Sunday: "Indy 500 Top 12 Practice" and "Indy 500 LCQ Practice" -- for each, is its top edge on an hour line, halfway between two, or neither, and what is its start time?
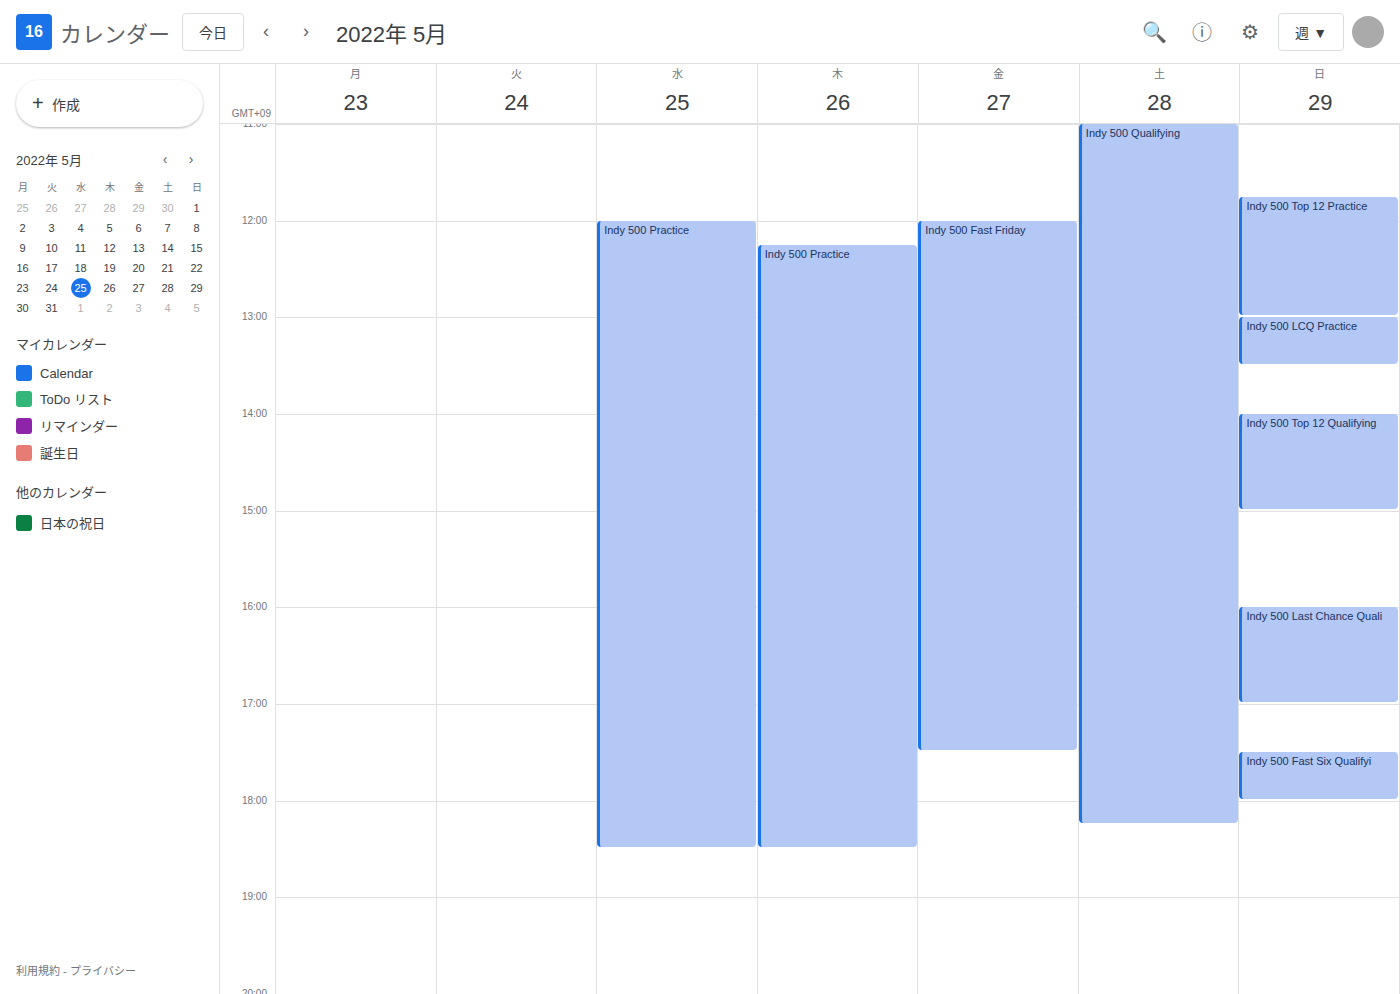
"Indy 500 Top 12 Practice": 11:45 AM, neither: three quarters of the way from the 11 AM line to the 12 PM line. "Indy 500 LCQ Practice": 1:00 PM, exactly on the 1 PM line.